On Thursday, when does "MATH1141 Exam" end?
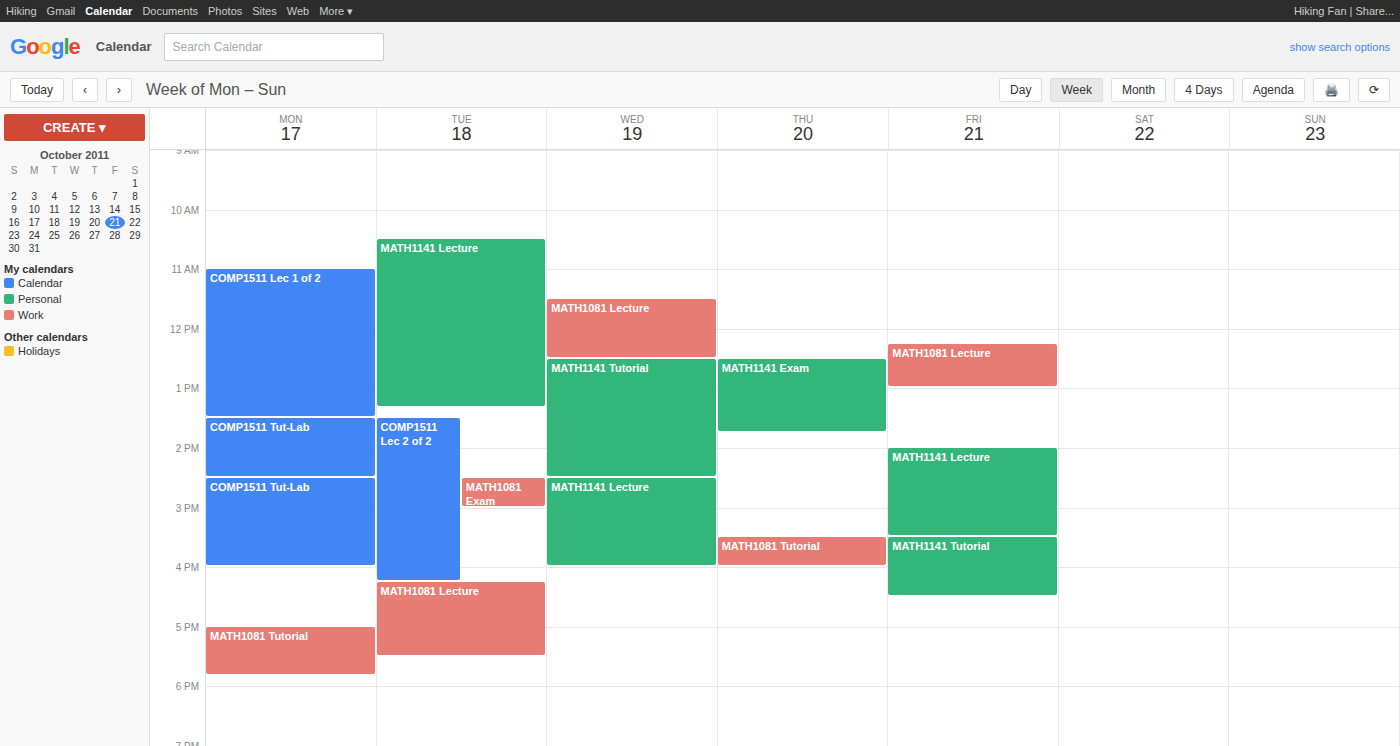
1:45 PM